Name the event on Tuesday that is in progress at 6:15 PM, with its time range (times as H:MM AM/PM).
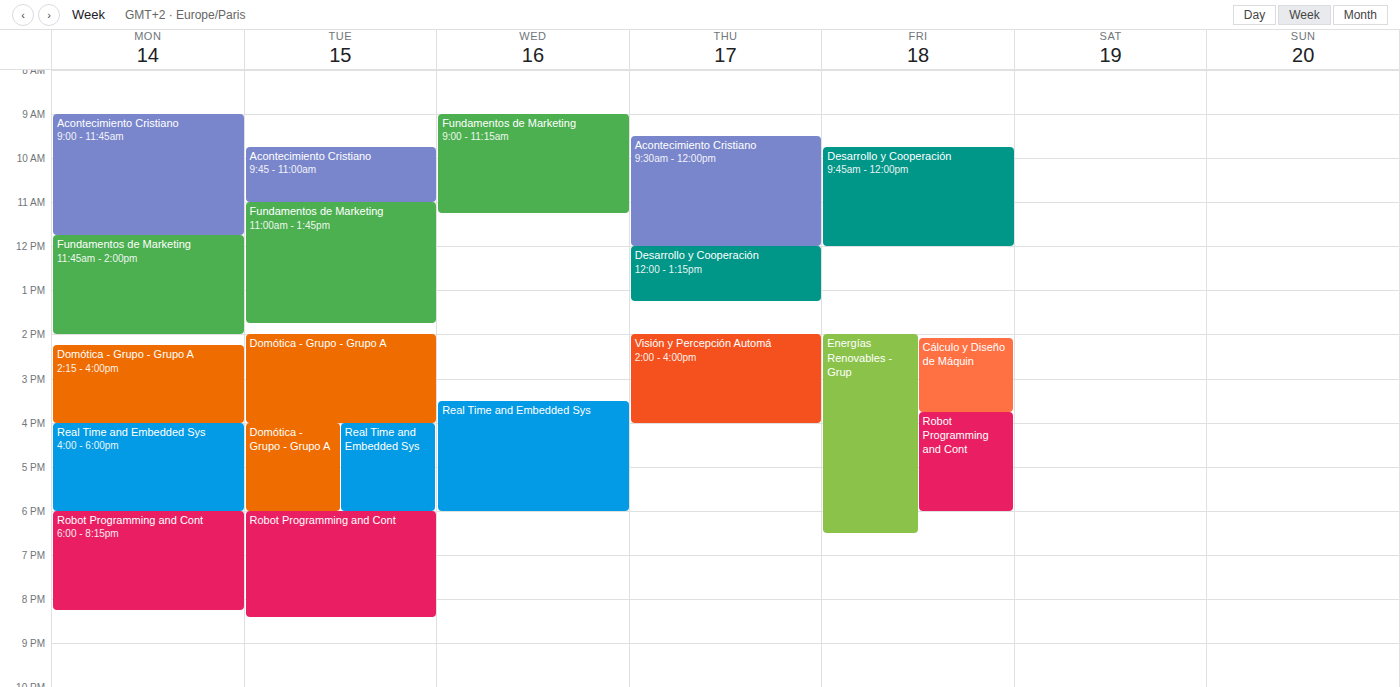
"Robot Programming and Cont", 6:00 PM to 8:25 PM